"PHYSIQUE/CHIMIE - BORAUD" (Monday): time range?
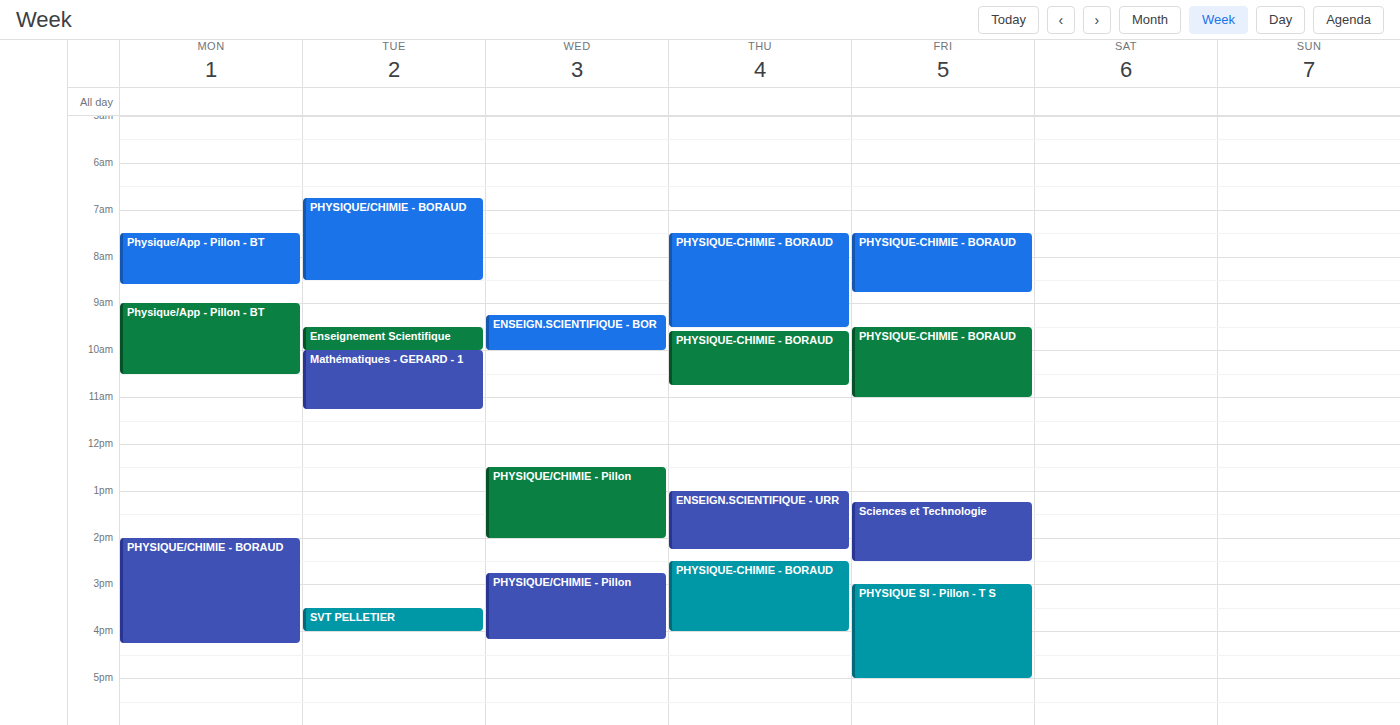
2:00 PM to 4:15 PM